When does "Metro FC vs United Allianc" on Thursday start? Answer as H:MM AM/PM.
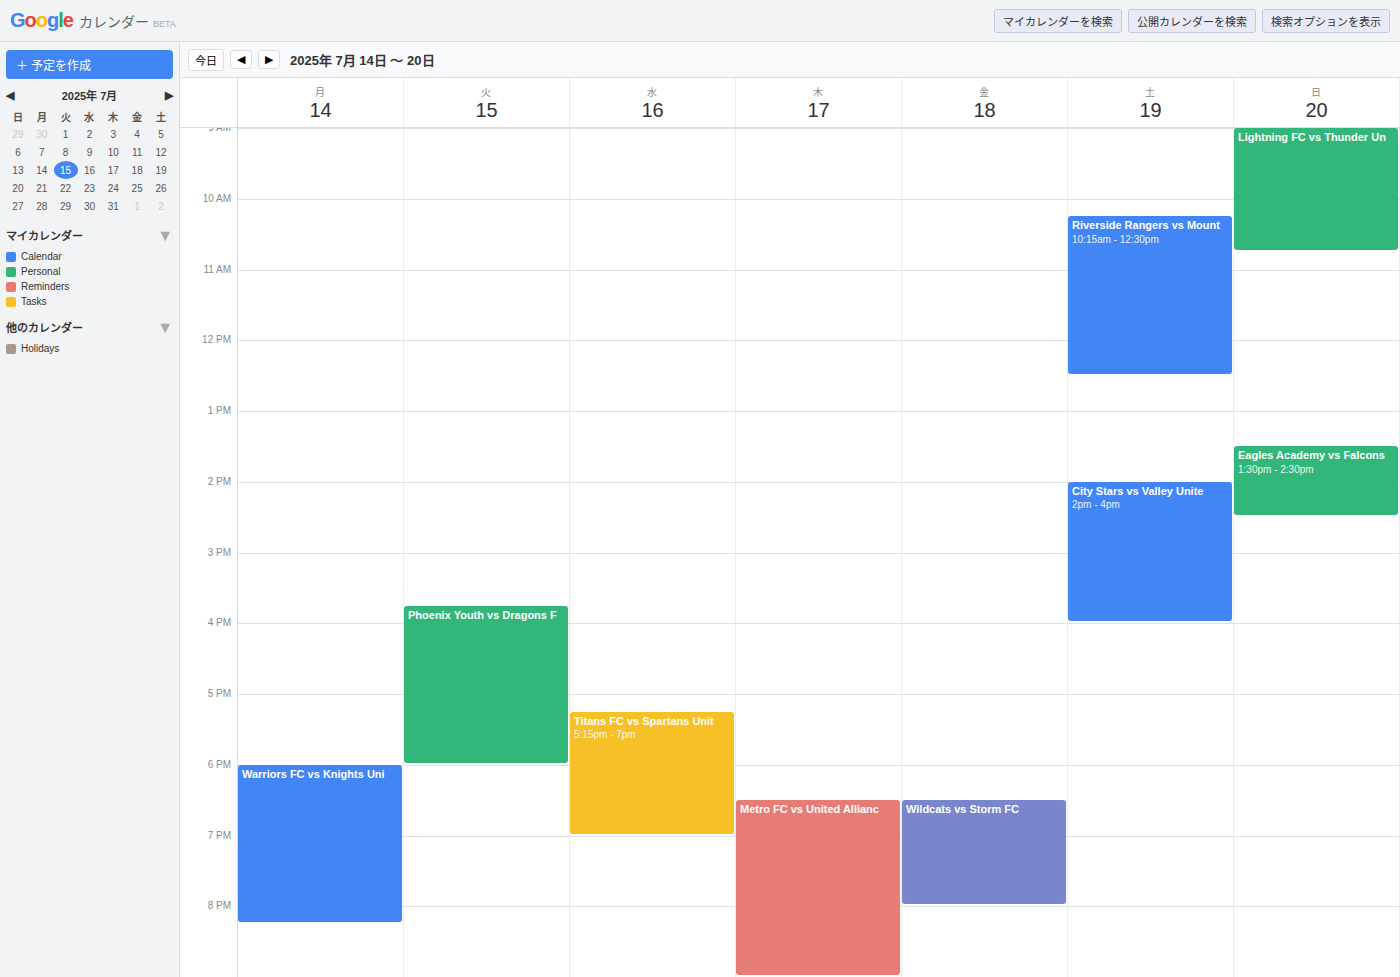
6:30 PM